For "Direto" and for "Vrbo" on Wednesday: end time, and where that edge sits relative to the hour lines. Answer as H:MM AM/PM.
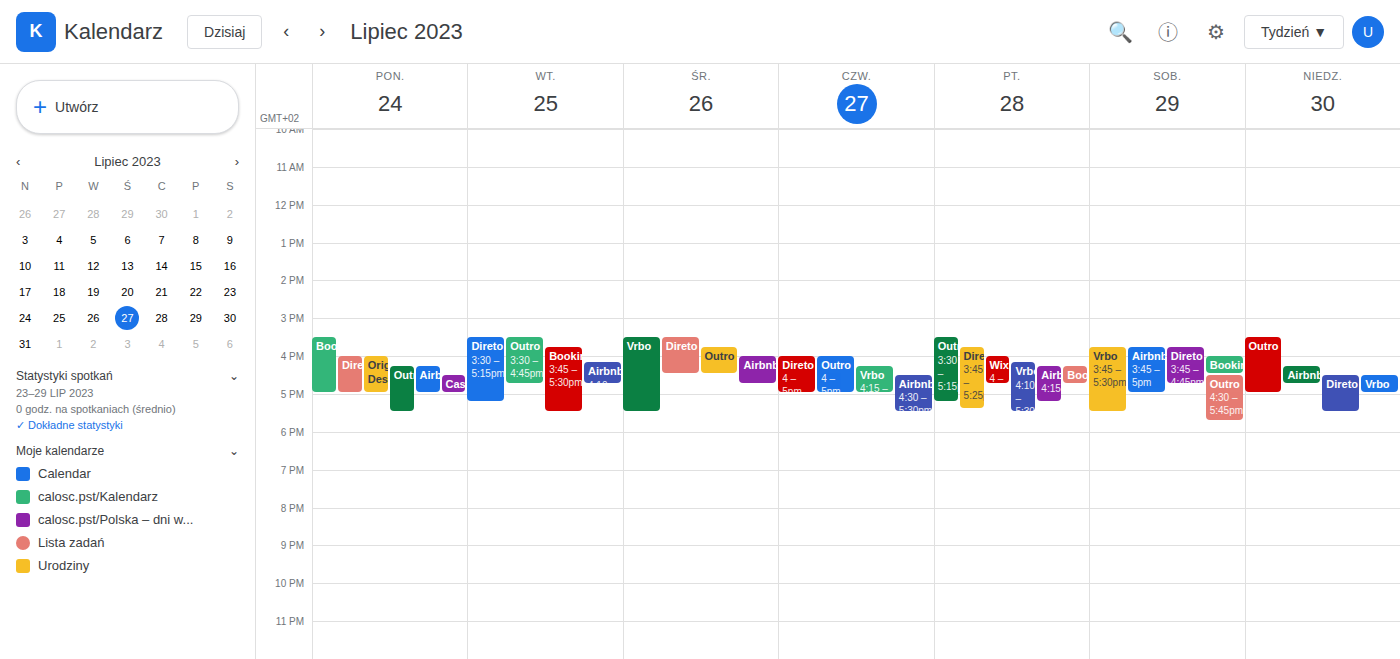
"Direto": 4:30 PM, halfway between the 4 PM and 5 PM lines. "Vrbo": 5:30 PM, halfway between the 5 PM and 6 PM lines.